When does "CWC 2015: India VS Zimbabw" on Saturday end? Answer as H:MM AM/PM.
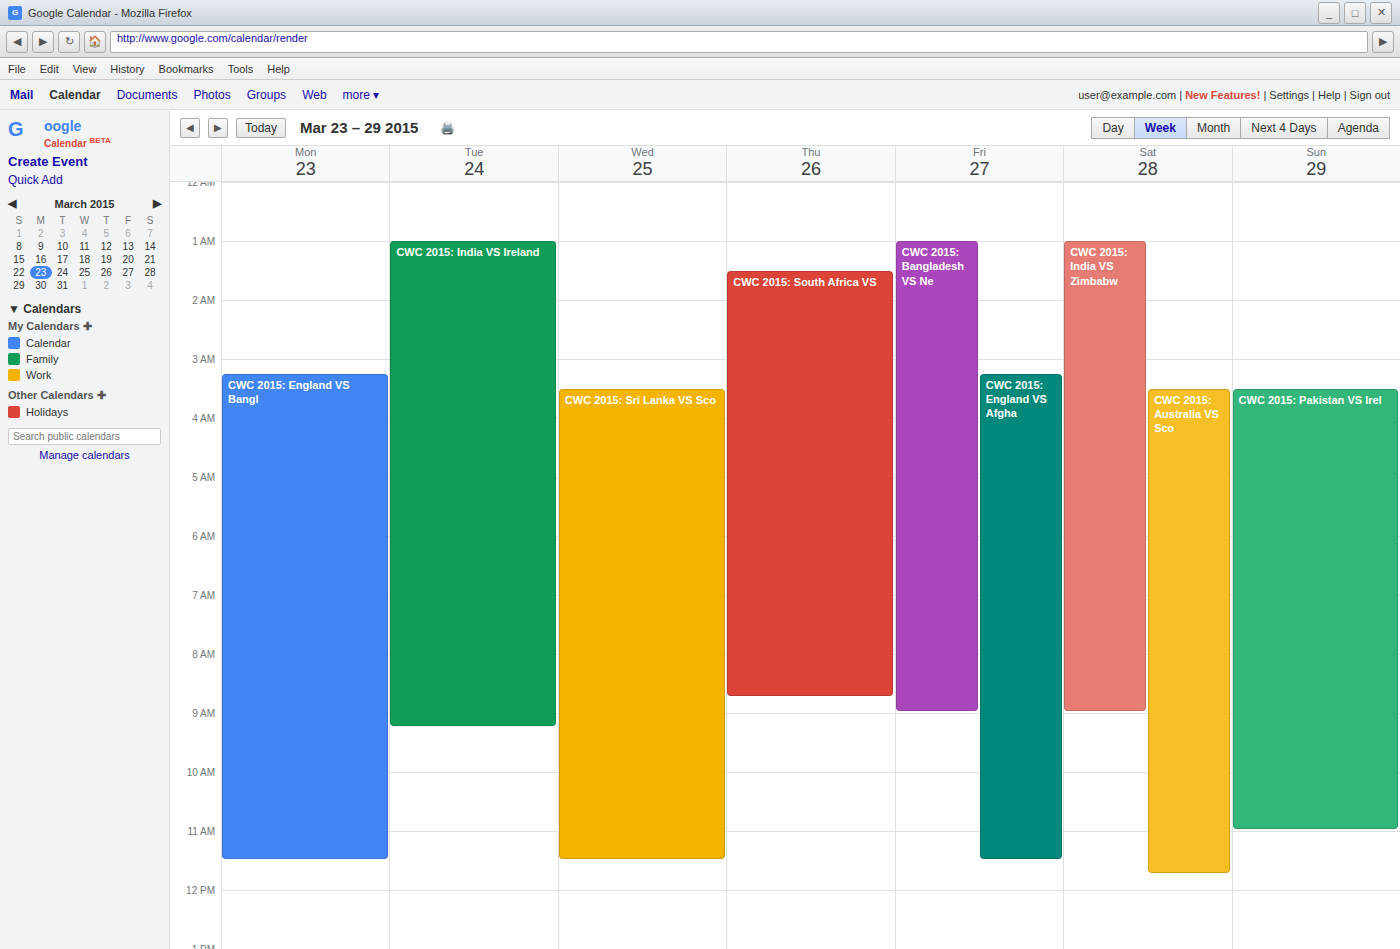
9:00 AM